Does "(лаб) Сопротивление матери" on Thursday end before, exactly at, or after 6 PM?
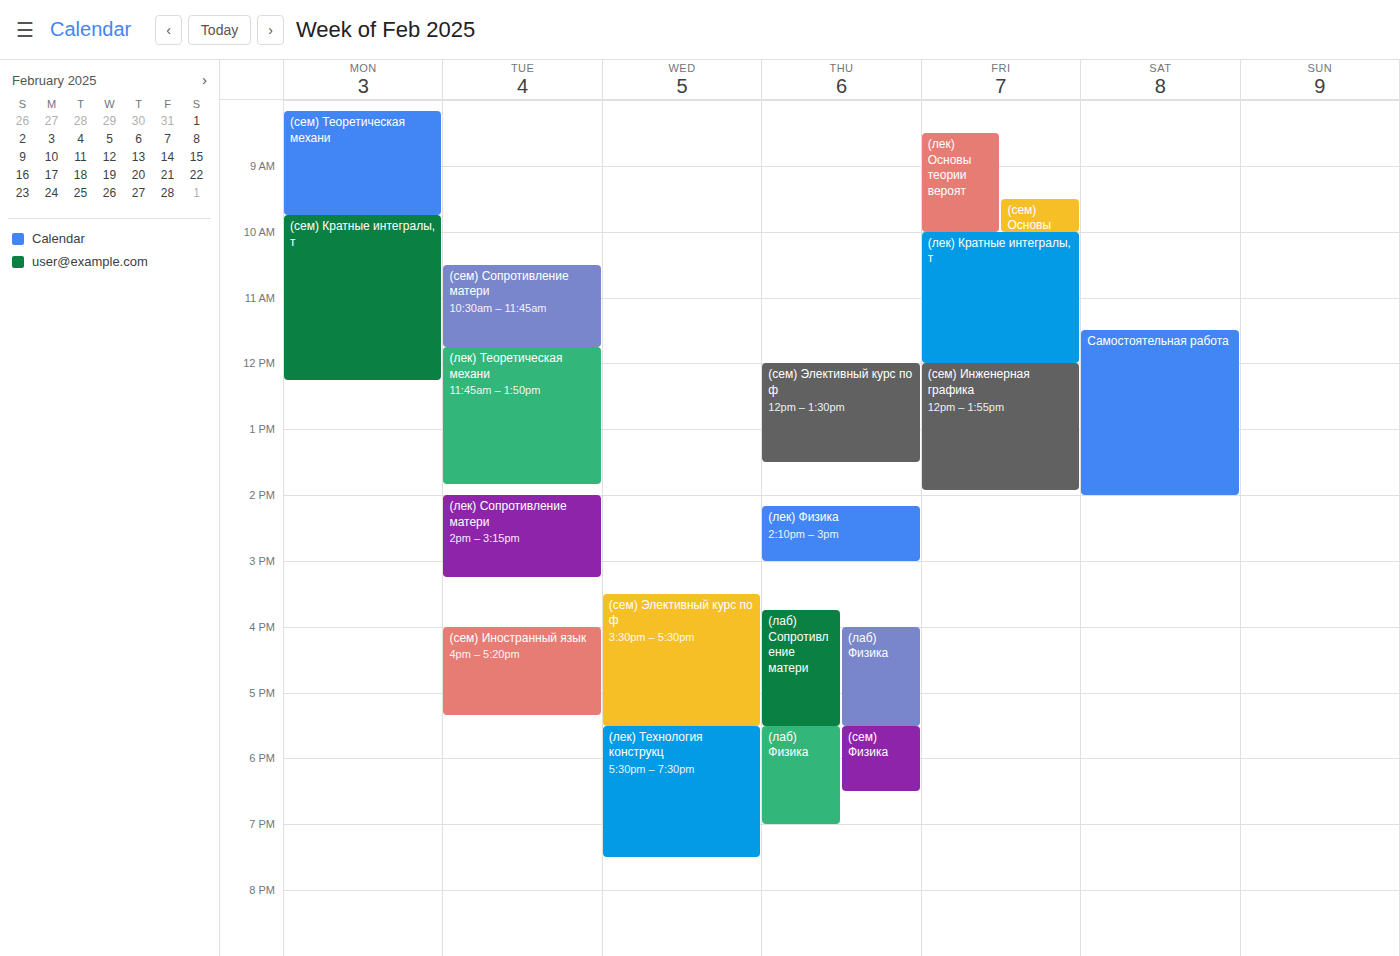
5:30 PM -- before 6 PM, 30 minutes above the 6 PM line.